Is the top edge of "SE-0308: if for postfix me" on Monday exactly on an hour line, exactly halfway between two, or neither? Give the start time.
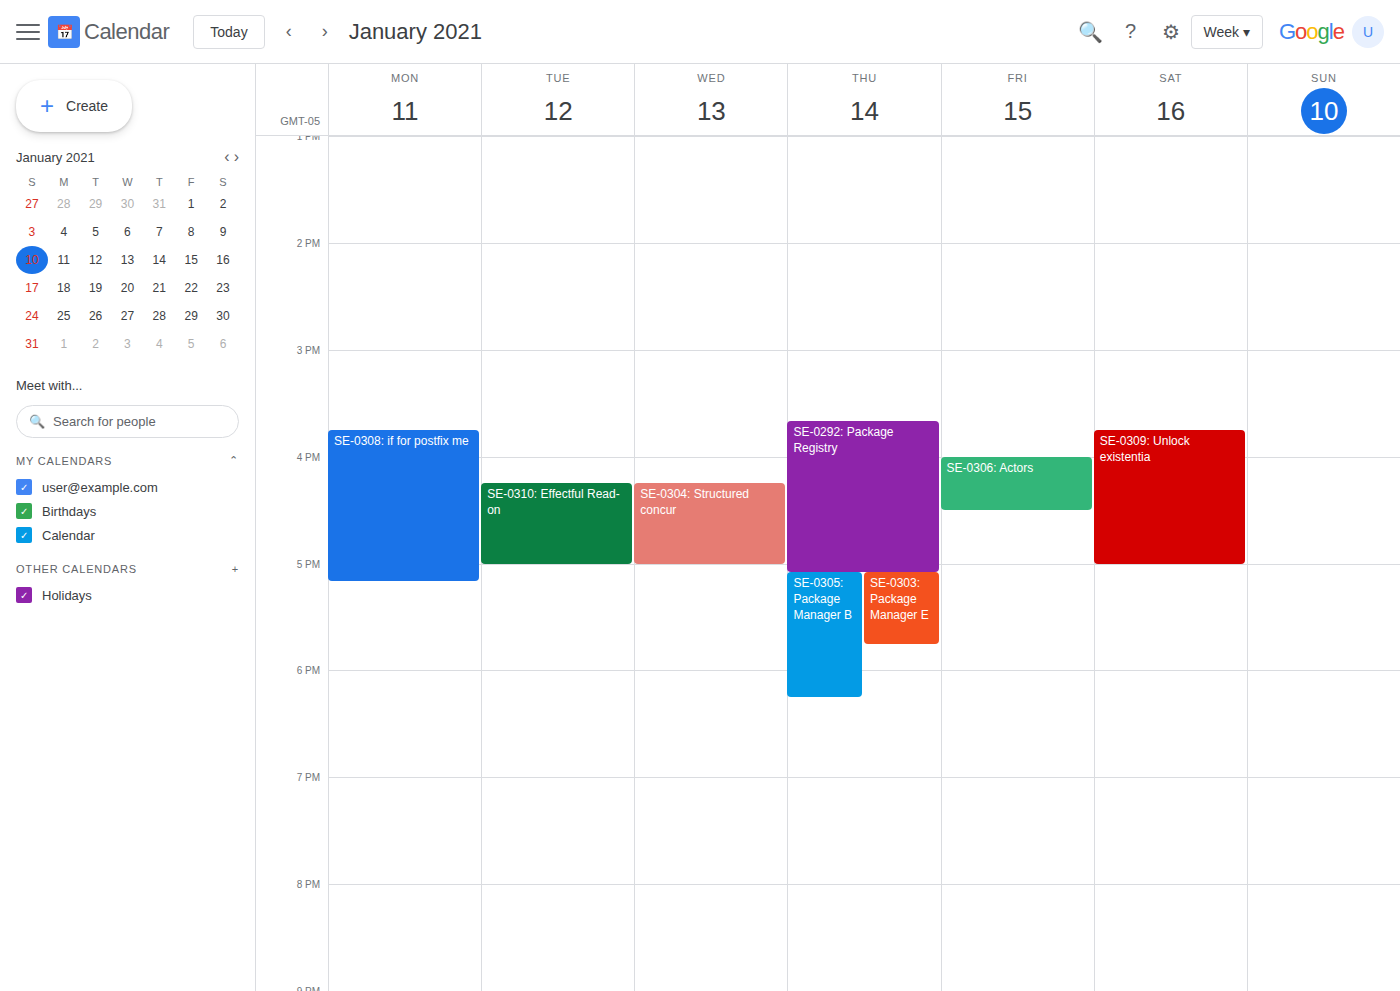
3:45 PM -- neither: three quarters of the way from the 3 PM line to the 4 PM line.